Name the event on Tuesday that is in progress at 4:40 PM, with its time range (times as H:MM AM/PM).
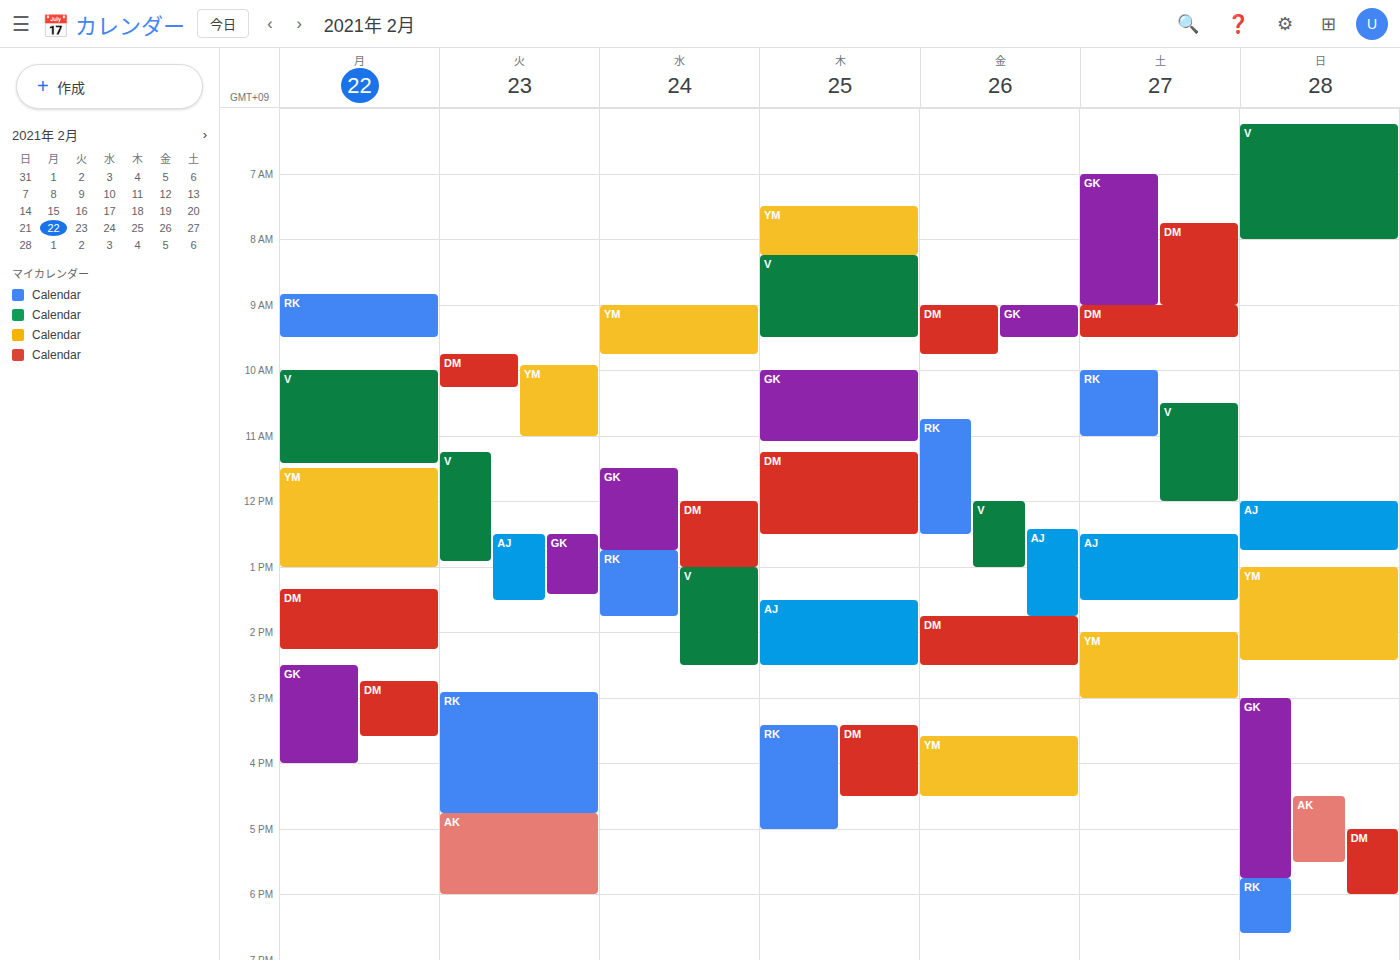
"RK", 2:55 PM to 4:45 PM